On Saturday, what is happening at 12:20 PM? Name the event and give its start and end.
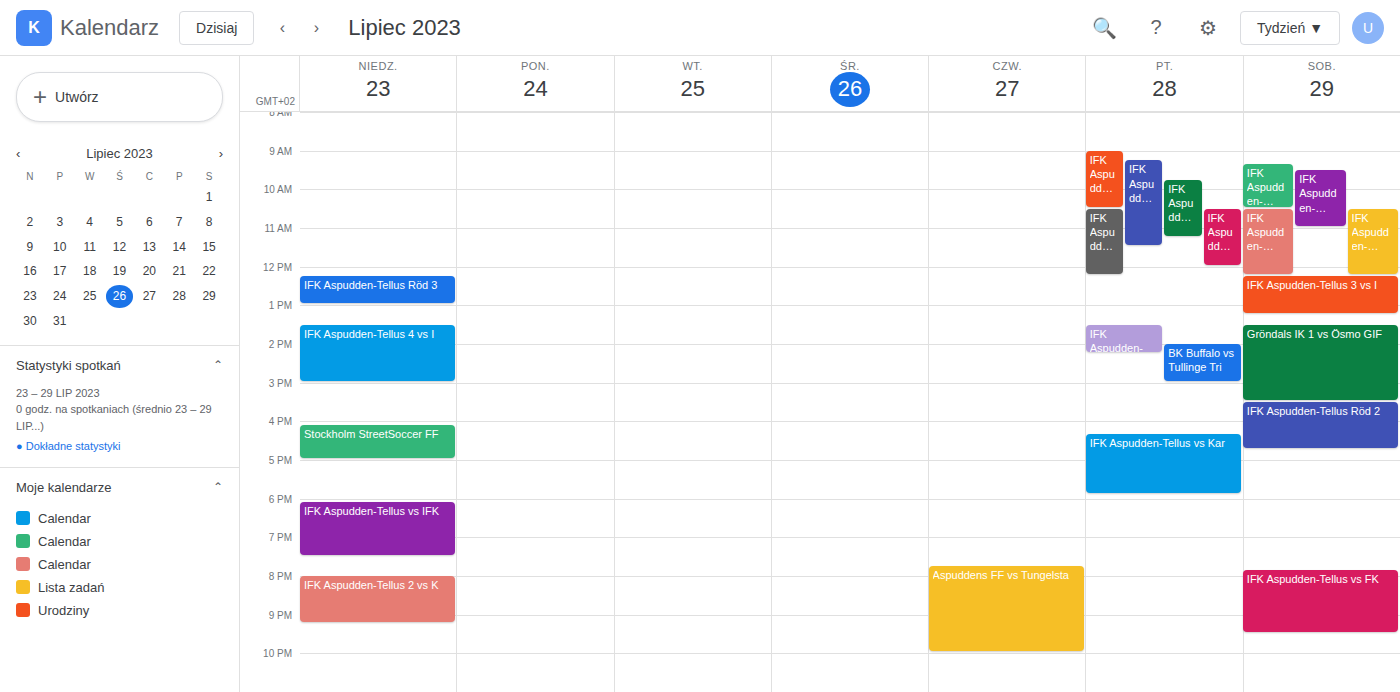
"IFK Aspudden-Tellus 3 vs I", 12:15 PM to 1:15 PM